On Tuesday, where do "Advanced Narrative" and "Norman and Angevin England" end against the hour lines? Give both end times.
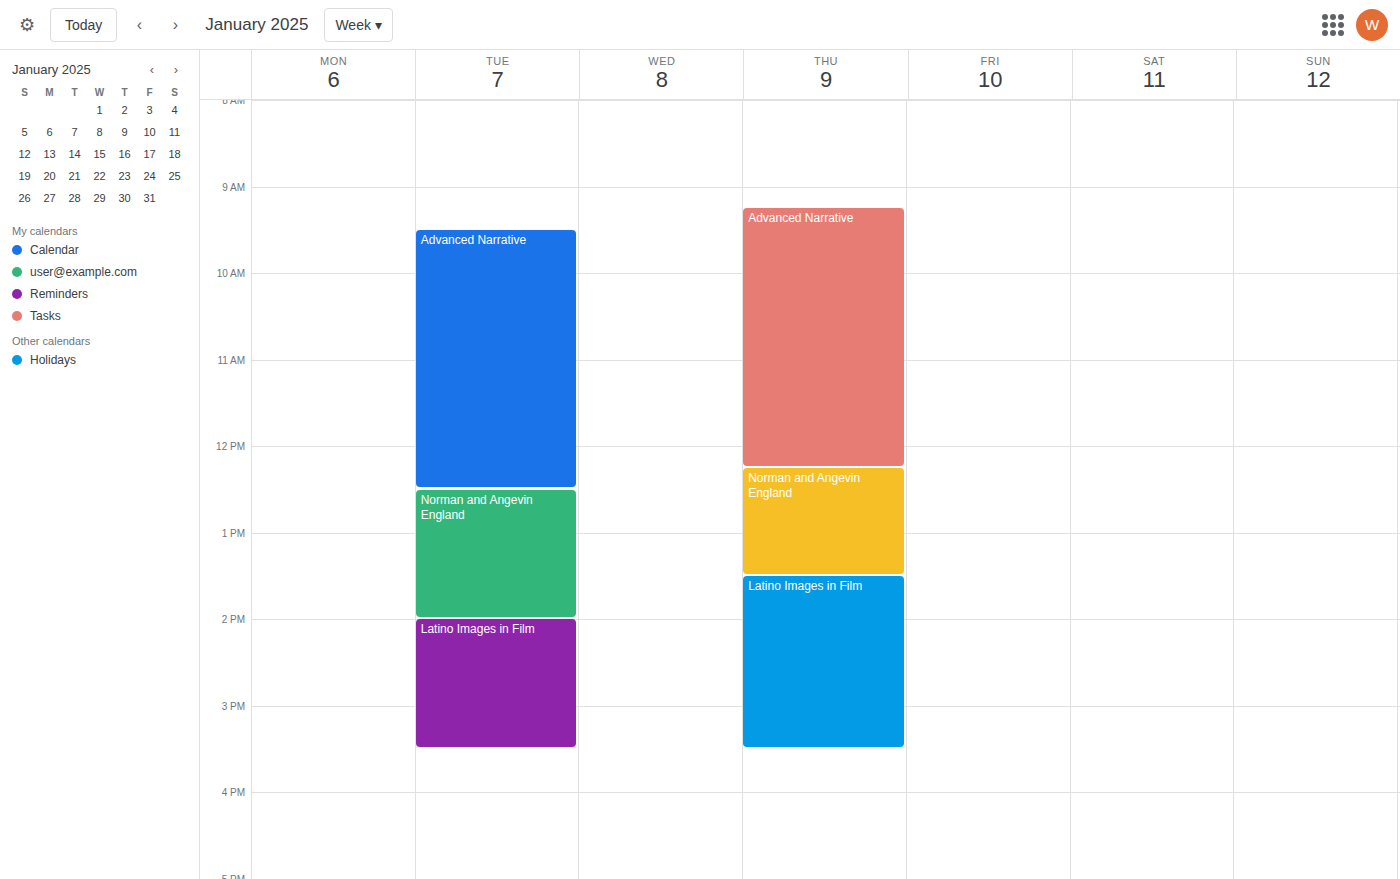
"Advanced Narrative": 12:30 PM, halfway between the 12 PM and 1 PM lines. "Norman and Angevin England": 2:00 PM, exactly on the 2 PM line.